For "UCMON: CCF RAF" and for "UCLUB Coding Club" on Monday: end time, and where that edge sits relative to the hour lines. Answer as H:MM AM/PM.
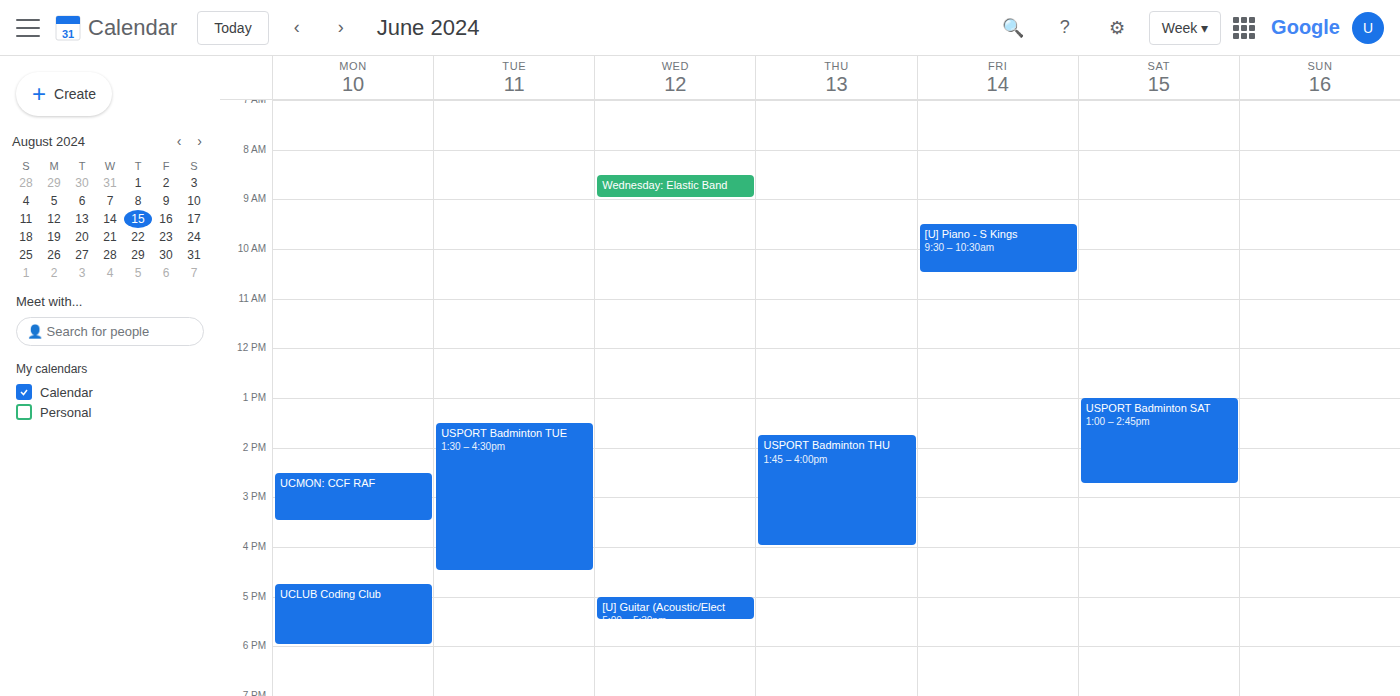
"UCMON: CCF RAF": 3:30 PM, halfway between the 3 PM and 4 PM lines. "UCLUB Coding Club": 6:00 PM, exactly on the 6 PM line.